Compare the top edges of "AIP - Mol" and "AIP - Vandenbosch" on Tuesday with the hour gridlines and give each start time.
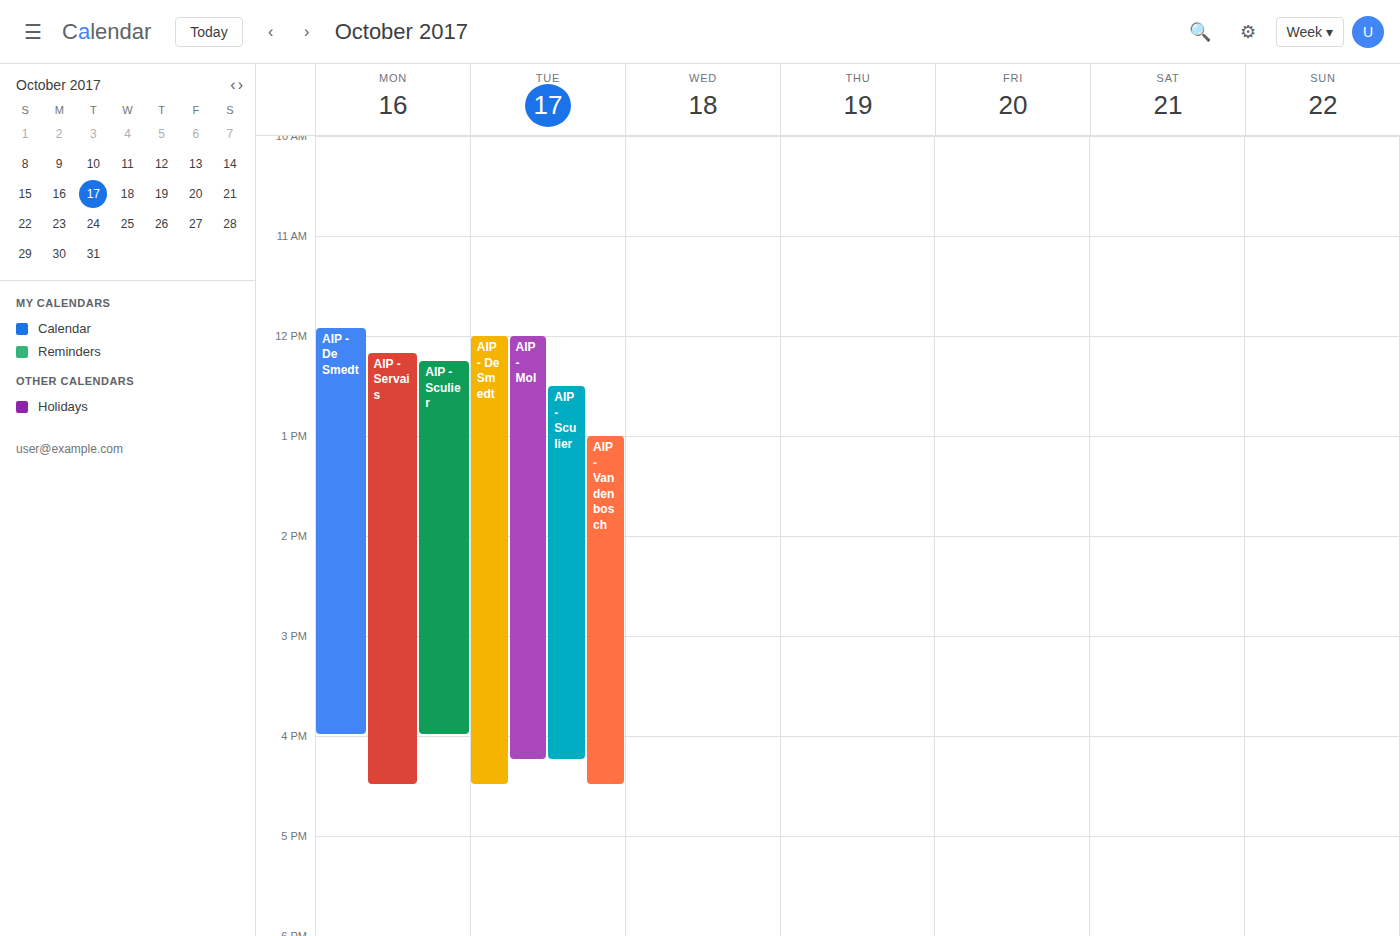
"AIP - Mol": 12:00 PM, exactly on the 12 PM line. "AIP - Vandenbosch": 1:00 PM, exactly on the 1 PM line.